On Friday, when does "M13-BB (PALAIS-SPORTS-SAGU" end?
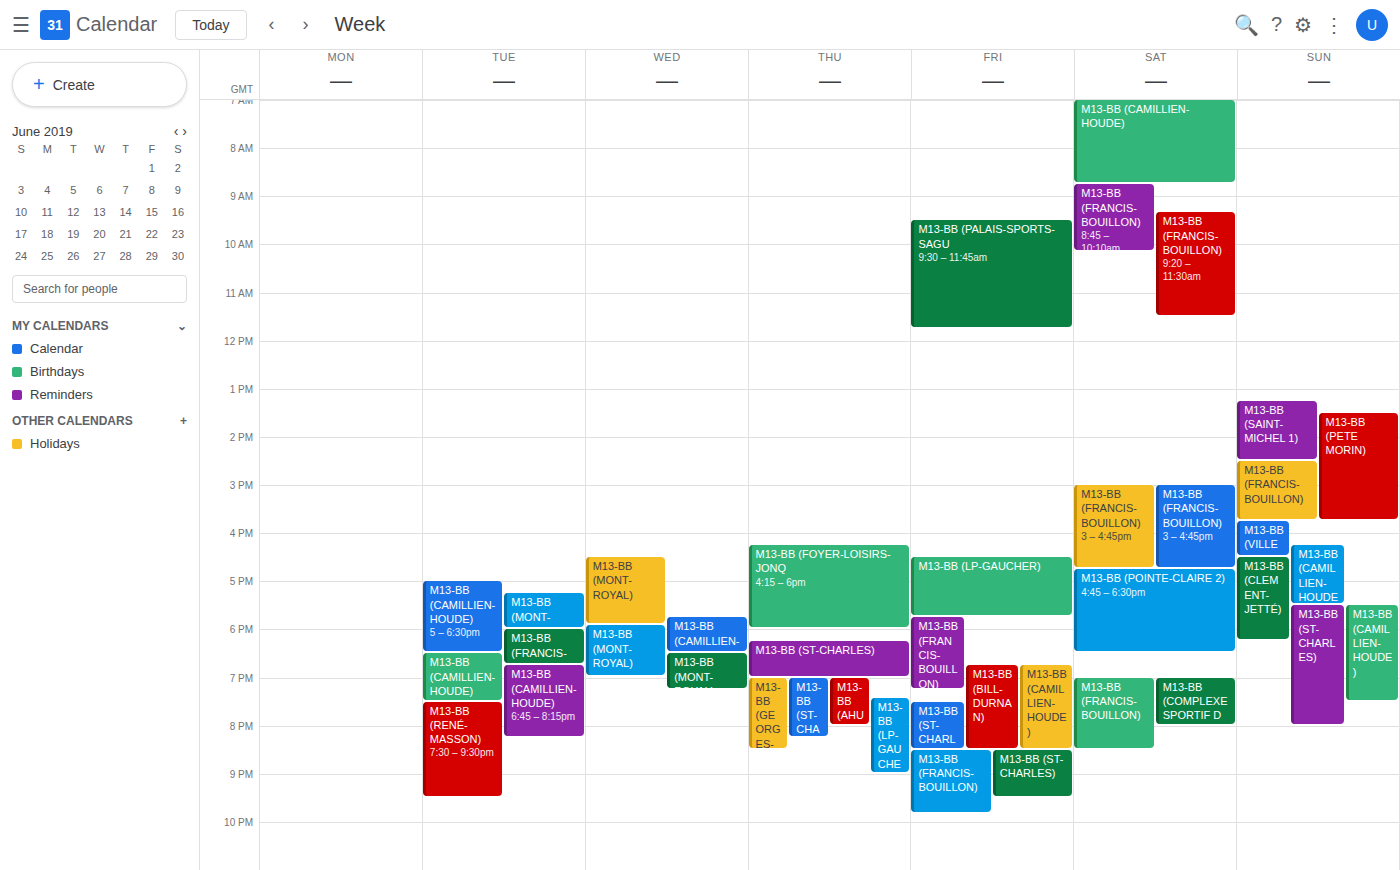
11:45 AM